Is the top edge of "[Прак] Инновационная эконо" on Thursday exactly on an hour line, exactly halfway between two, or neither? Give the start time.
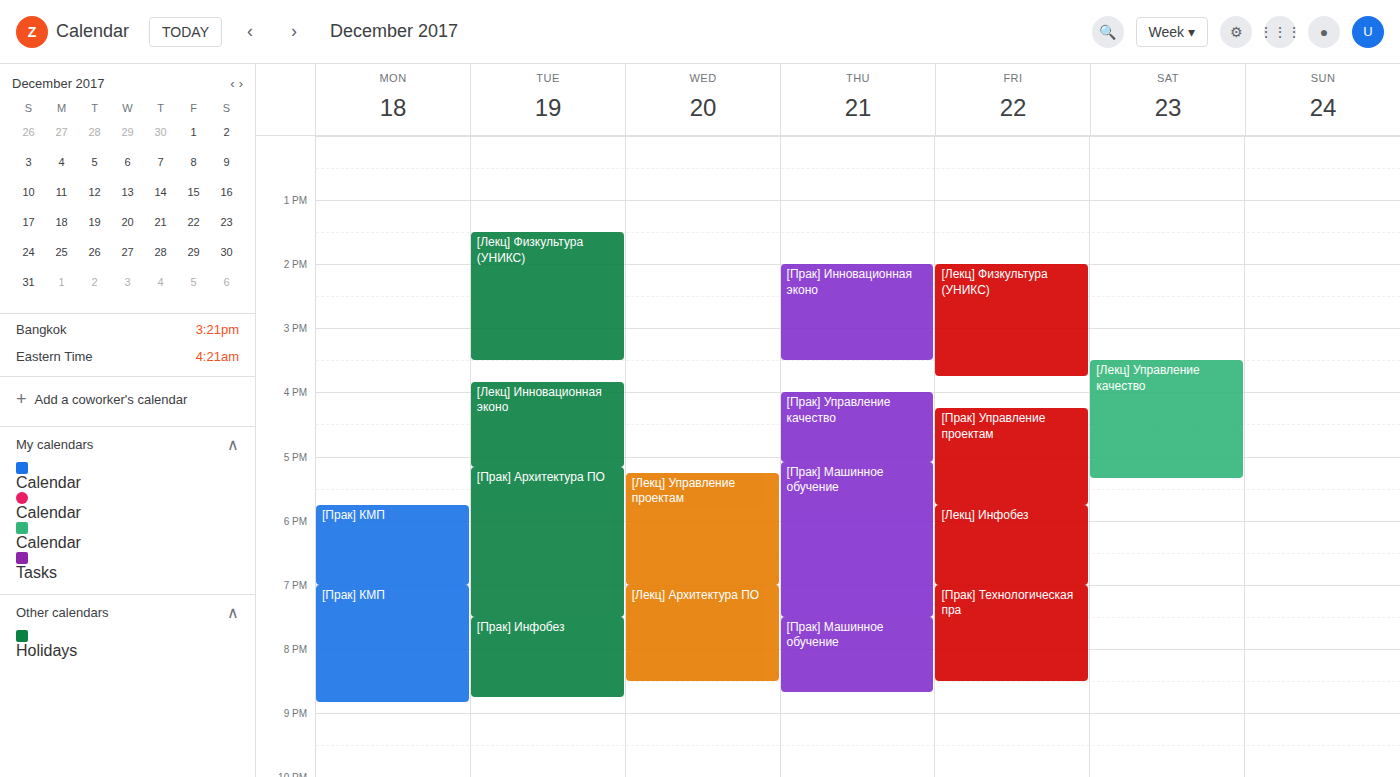
14:00 -- exactly on the 14:00 line.